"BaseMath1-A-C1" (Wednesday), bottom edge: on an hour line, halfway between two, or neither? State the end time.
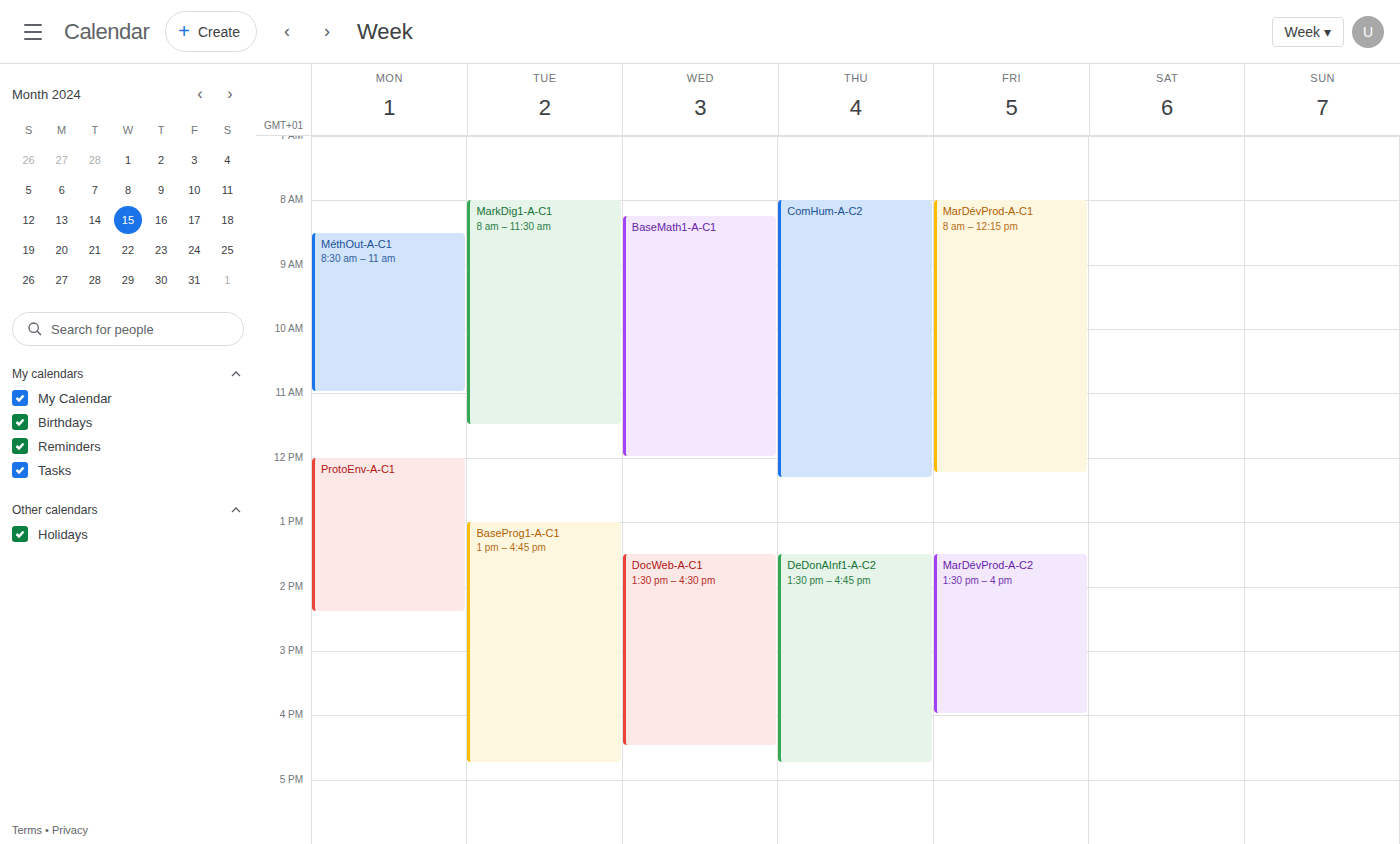
12:00 -- exactly on the 12:00 line.